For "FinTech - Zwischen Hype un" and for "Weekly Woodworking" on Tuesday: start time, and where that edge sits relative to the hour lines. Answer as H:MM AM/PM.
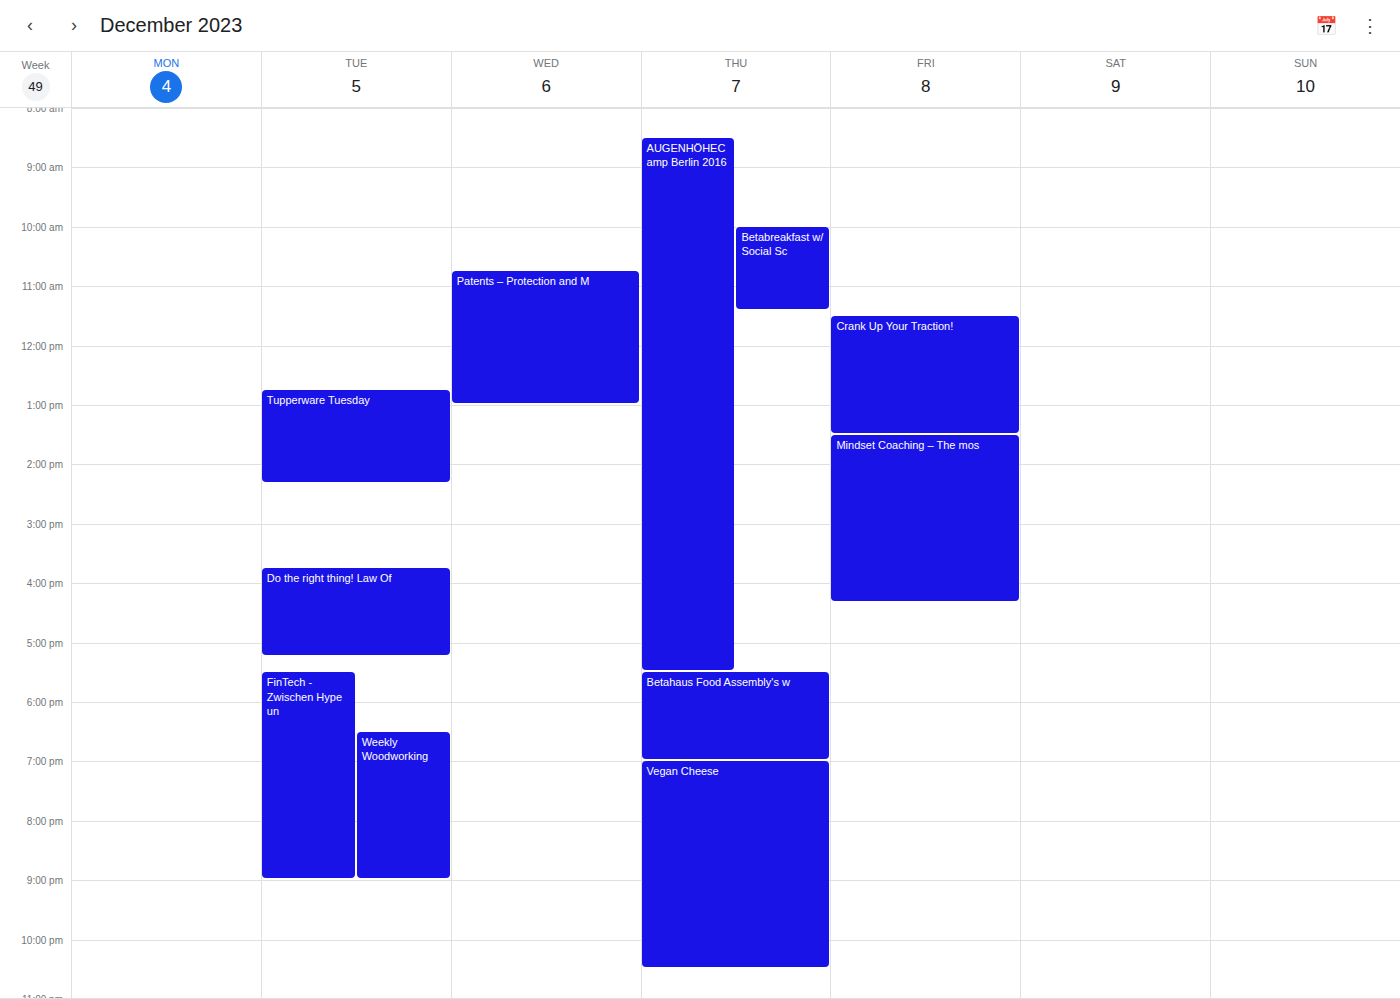
"FinTech - Zwischen Hype un": 5:30 PM, halfway between the 5 PM and 6 PM lines. "Weekly Woodworking": 6:30 PM, halfway between the 6 PM and 7 PM lines.